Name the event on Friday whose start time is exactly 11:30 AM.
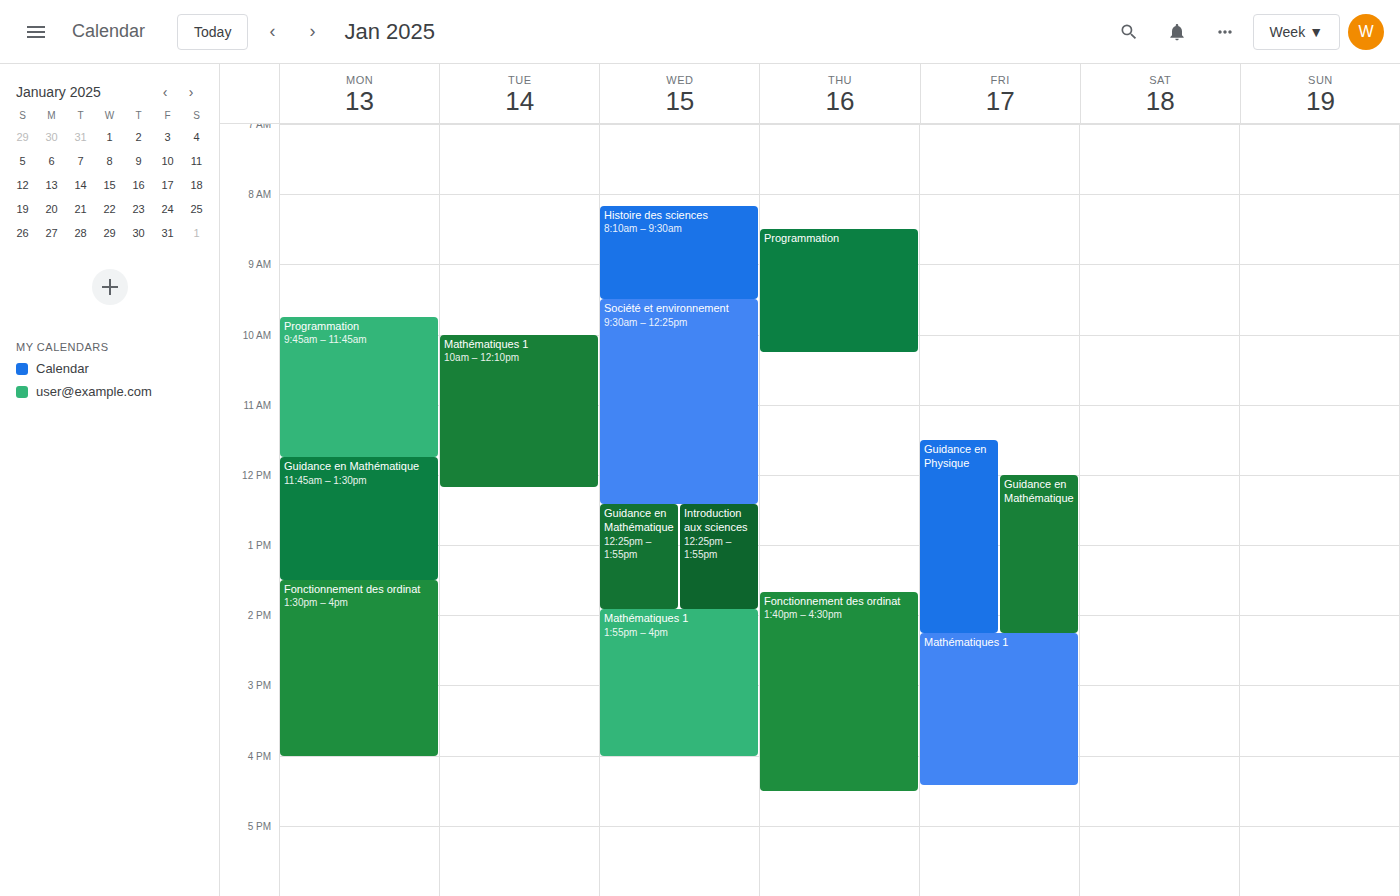
"Guidance en Physique"